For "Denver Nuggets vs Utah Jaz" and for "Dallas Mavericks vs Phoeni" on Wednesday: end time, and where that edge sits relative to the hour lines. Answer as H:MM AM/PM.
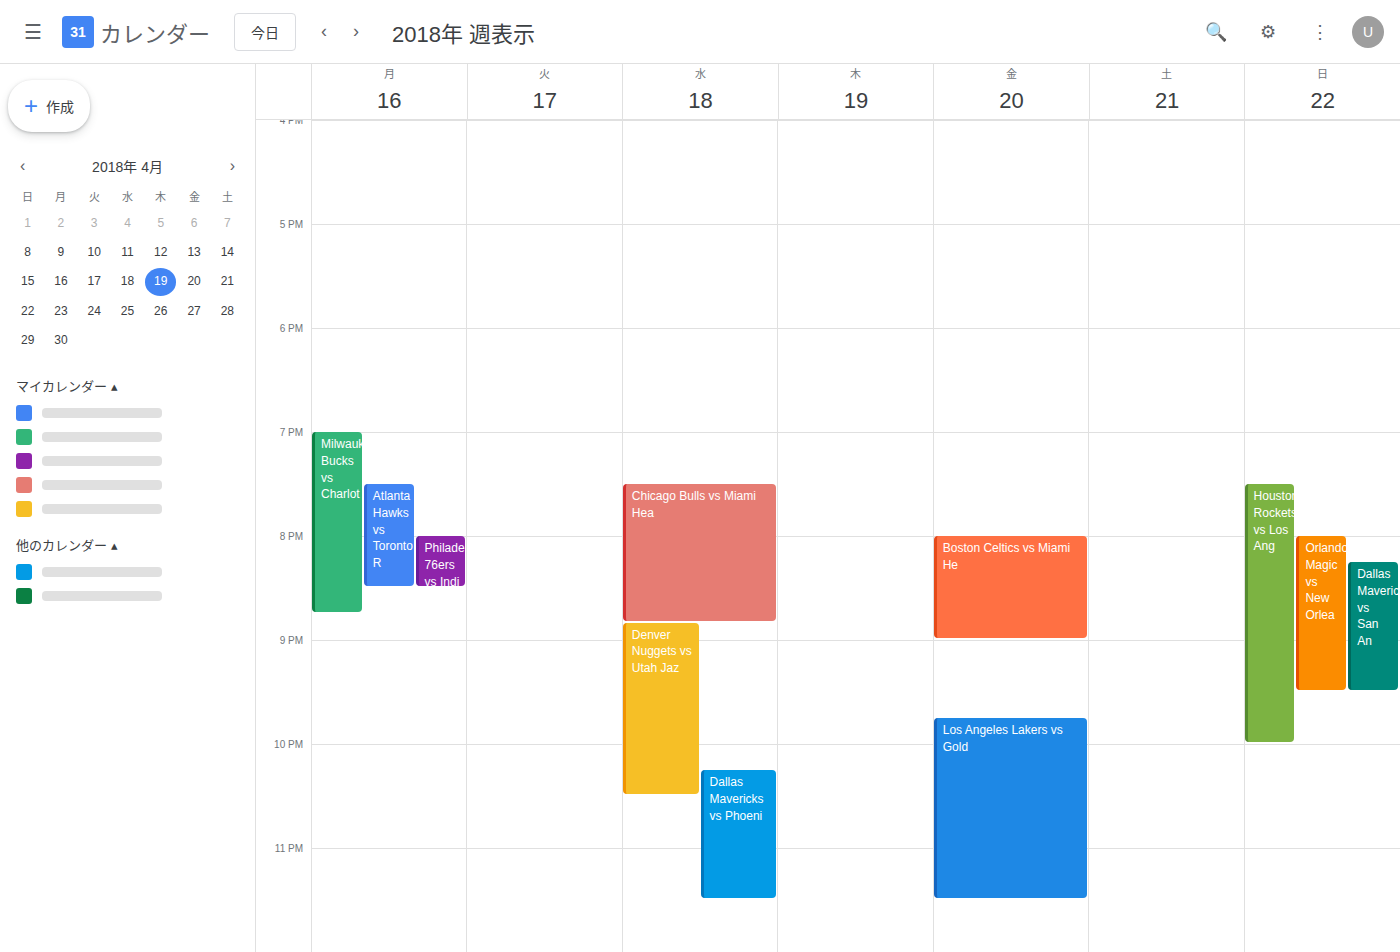
"Denver Nuggets vs Utah Jaz": 10:30 PM, halfway between the 10 PM and 11 PM lines. "Dallas Mavericks vs Phoeni": 11:30 PM, halfway between the 11 PM and 12 AM lines.